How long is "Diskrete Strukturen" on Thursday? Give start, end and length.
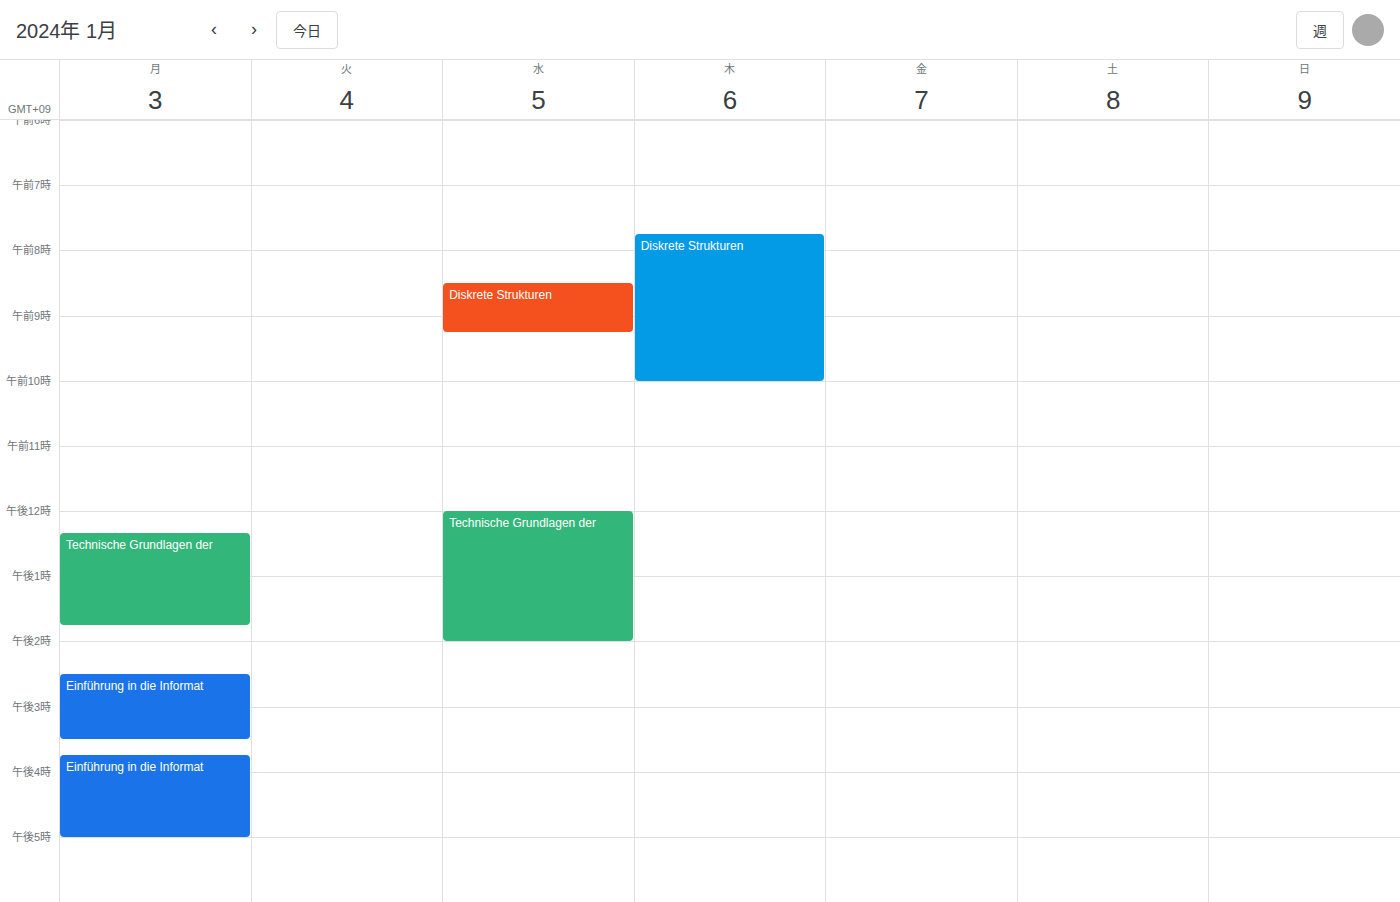
7:45 AM to 10:00 AM, 2 hours 15 minutes